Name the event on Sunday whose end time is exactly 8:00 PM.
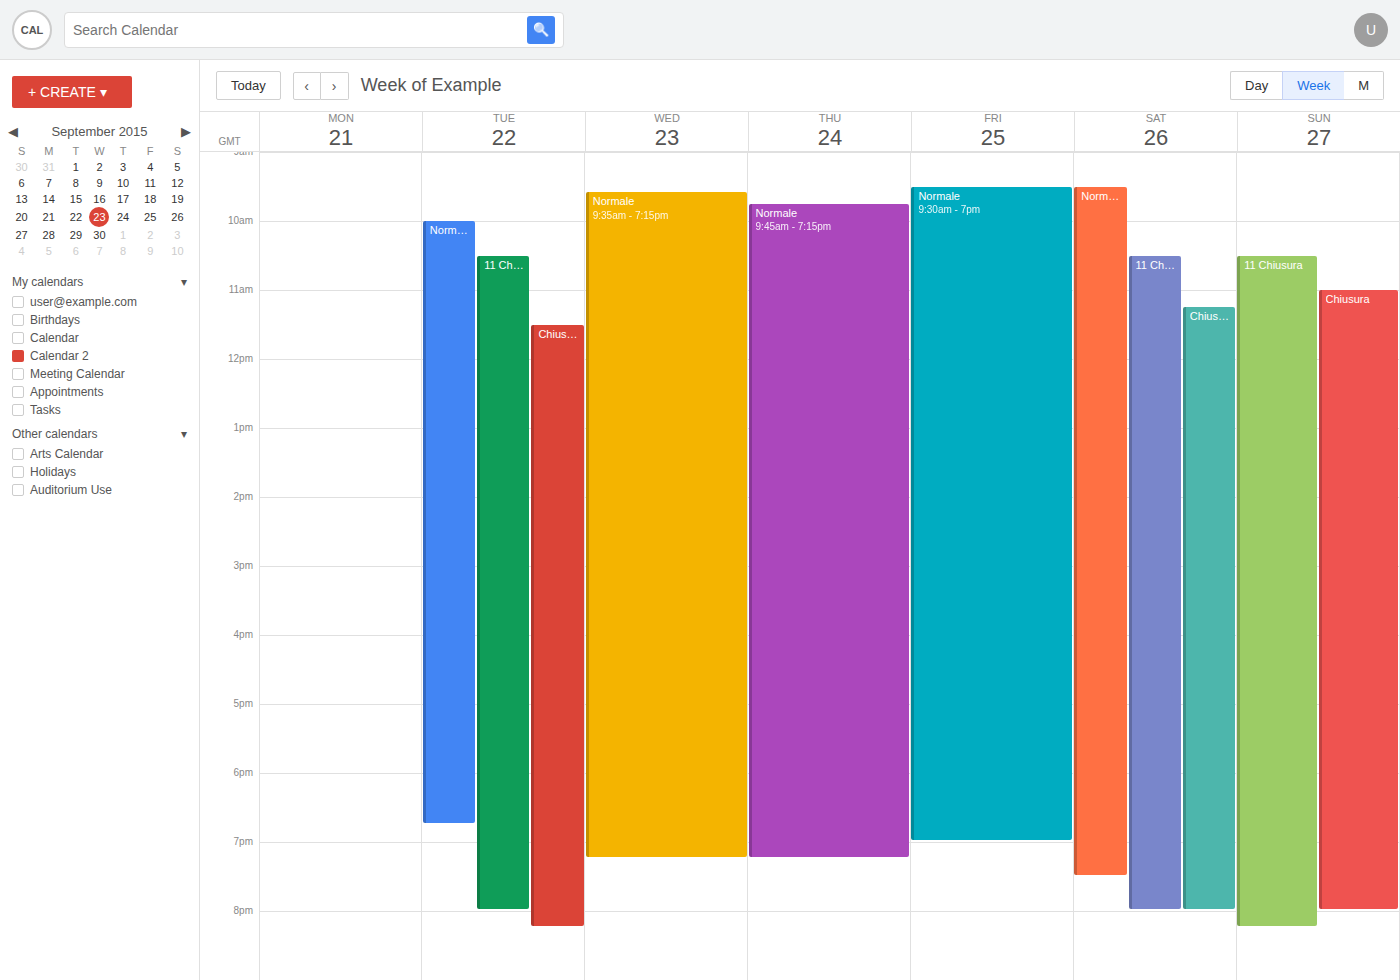
"Chiusura"